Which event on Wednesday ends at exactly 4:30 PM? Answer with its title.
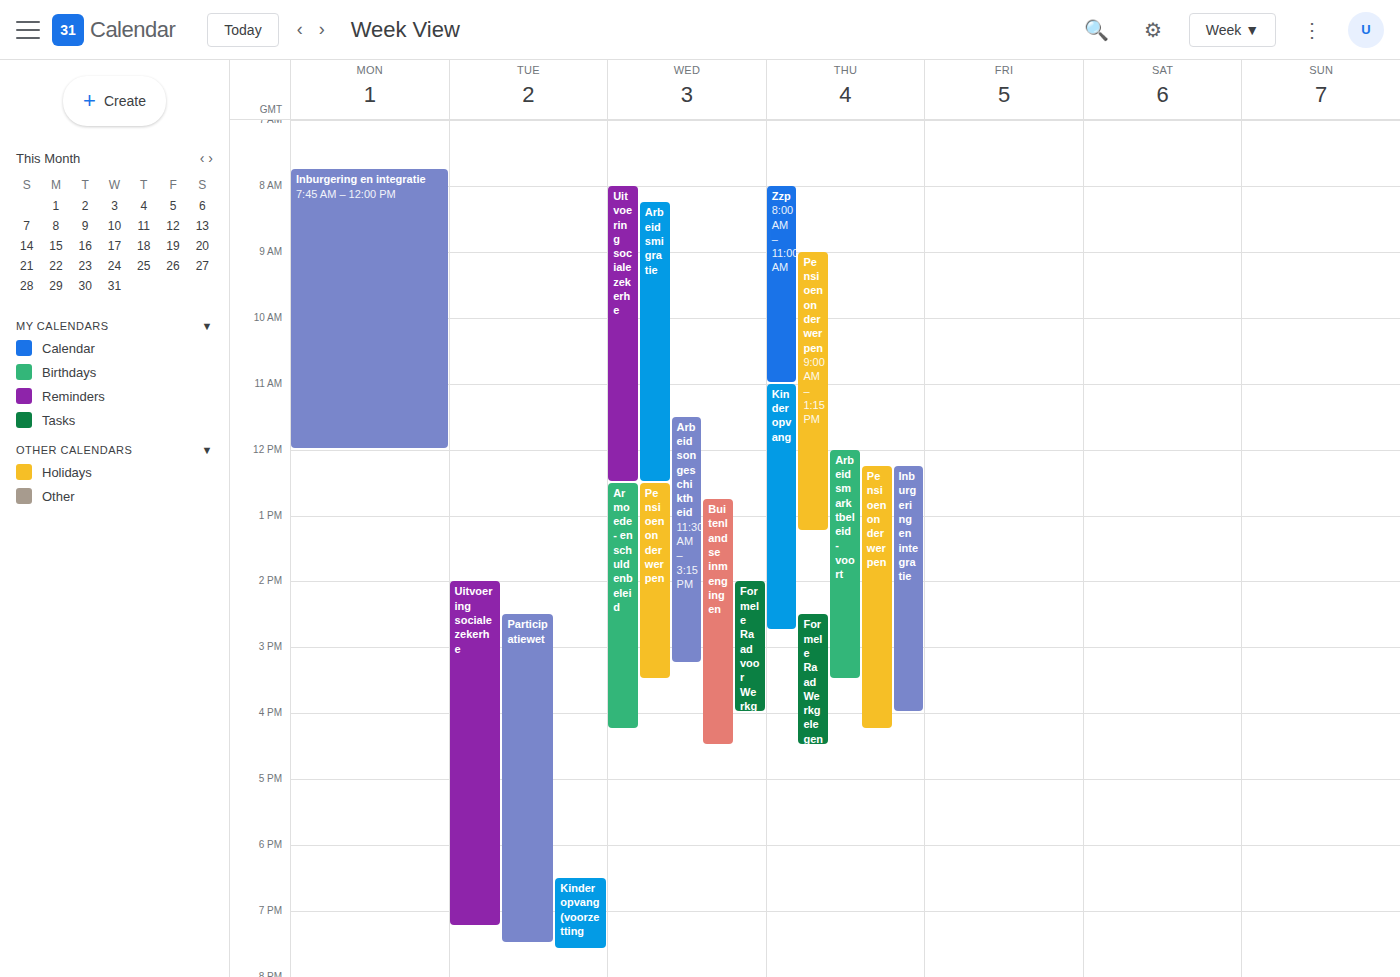
"Buitenlandse inmenging en"